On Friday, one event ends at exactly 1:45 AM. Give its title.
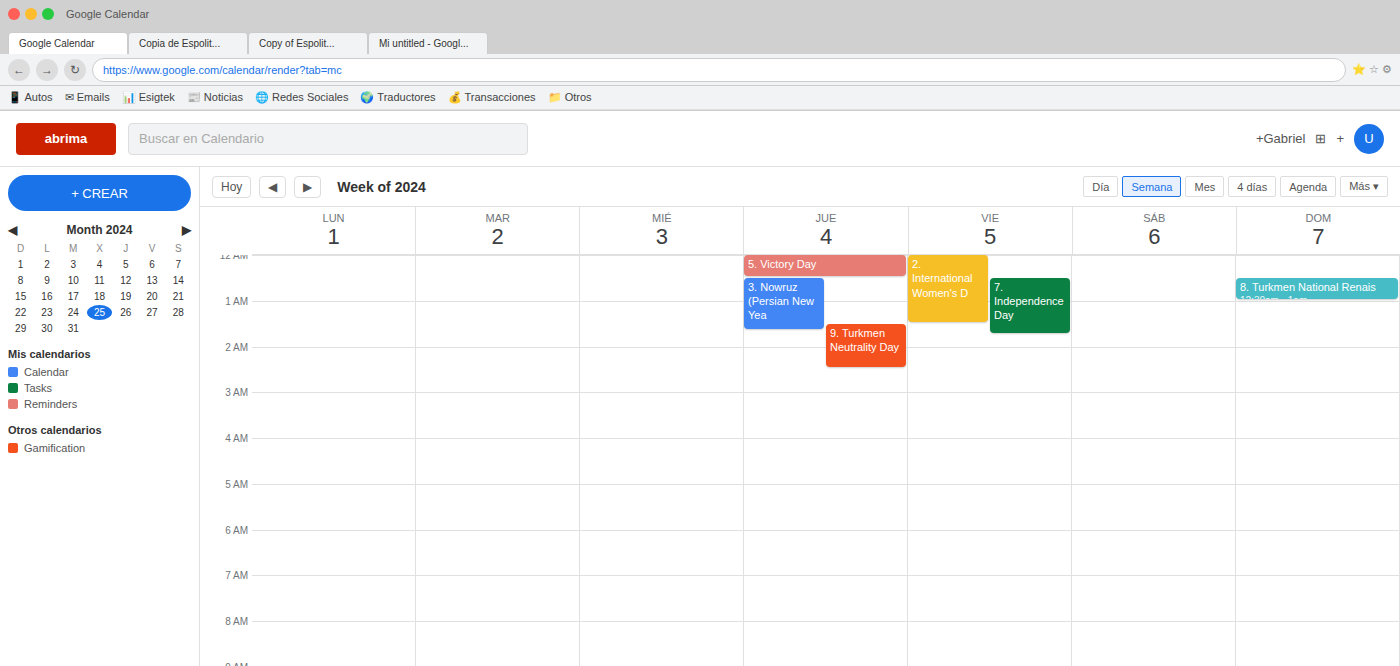
"7. Independence Day"